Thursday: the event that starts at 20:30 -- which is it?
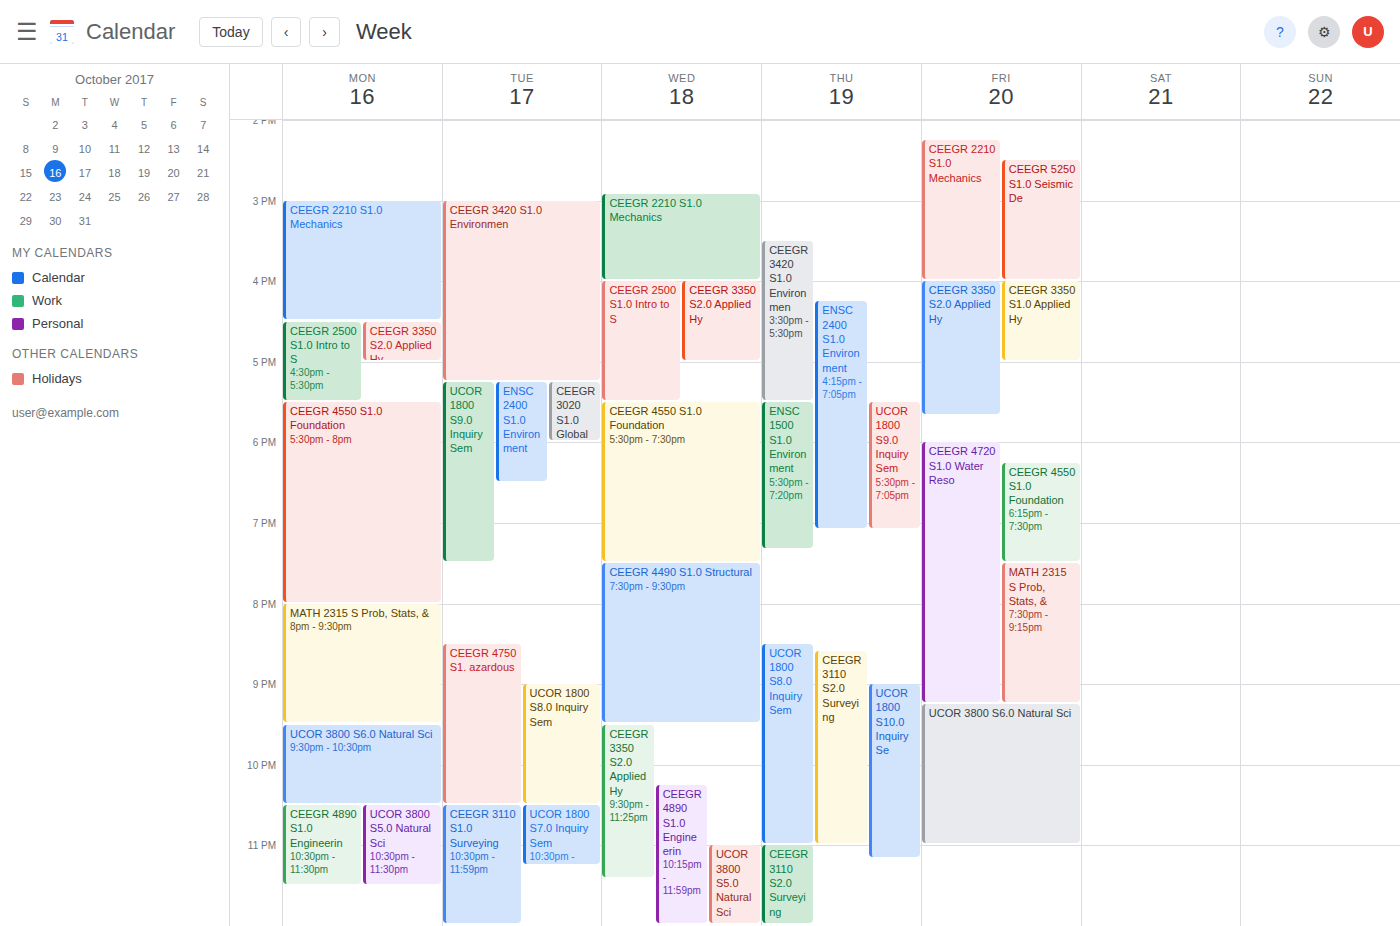
"UCOR 1800 S8.0 Inquiry Sem"